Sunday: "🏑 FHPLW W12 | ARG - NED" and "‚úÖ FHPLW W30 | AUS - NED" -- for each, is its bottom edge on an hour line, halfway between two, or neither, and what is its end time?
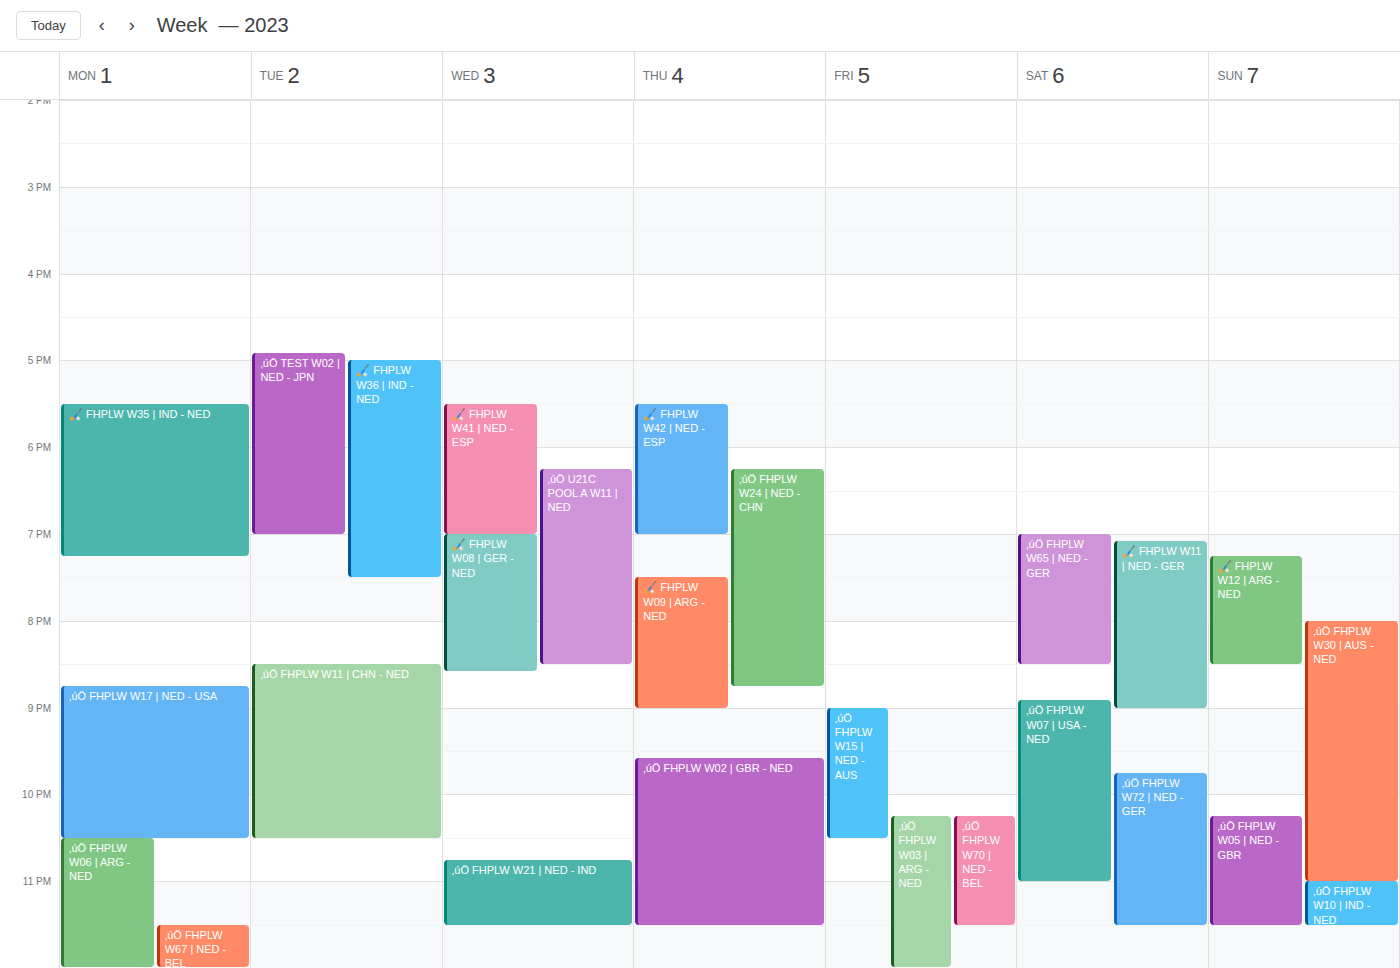
"🏑 FHPLW W12 | ARG - NED": 20:30, halfway between the 20:00 and 21:00 lines. "‚úÖ FHPLW W30 | AUS - NED": 23:00, exactly on the 23:00 line.